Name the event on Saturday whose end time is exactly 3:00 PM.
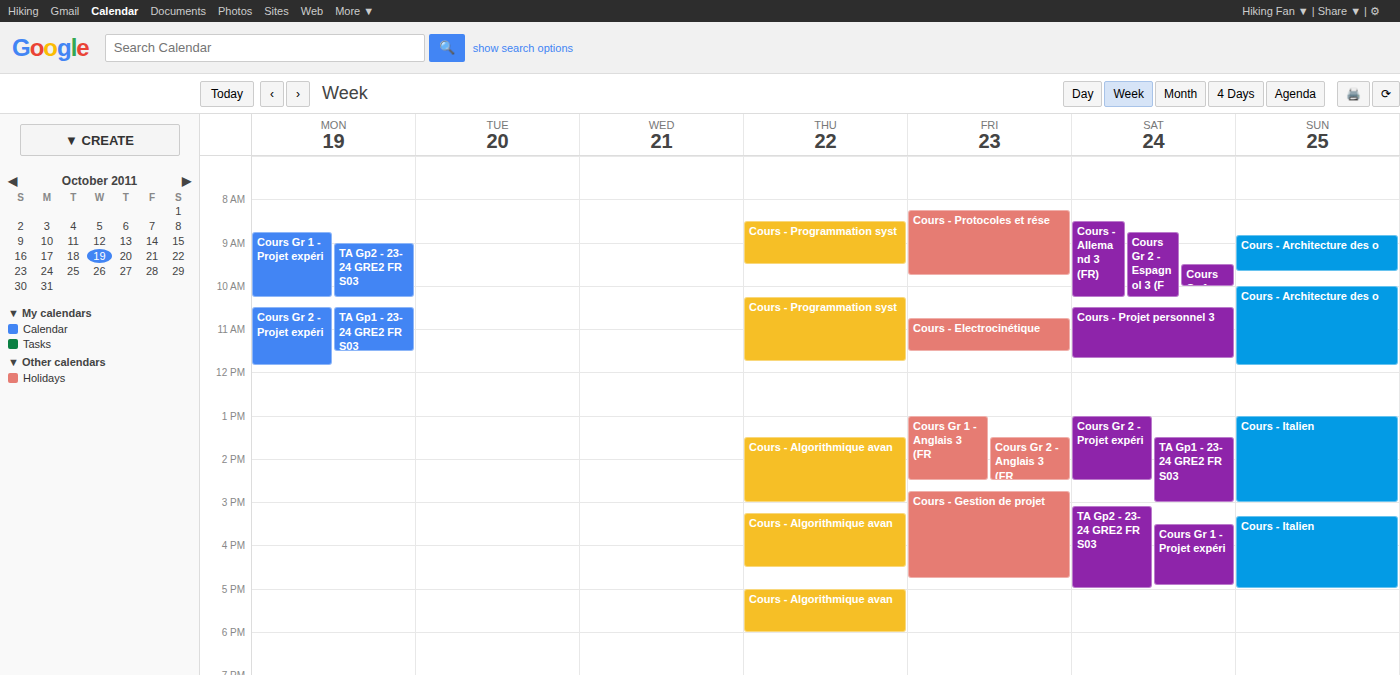
"TA Gp1 - 23-24 GRE2 FR S03"